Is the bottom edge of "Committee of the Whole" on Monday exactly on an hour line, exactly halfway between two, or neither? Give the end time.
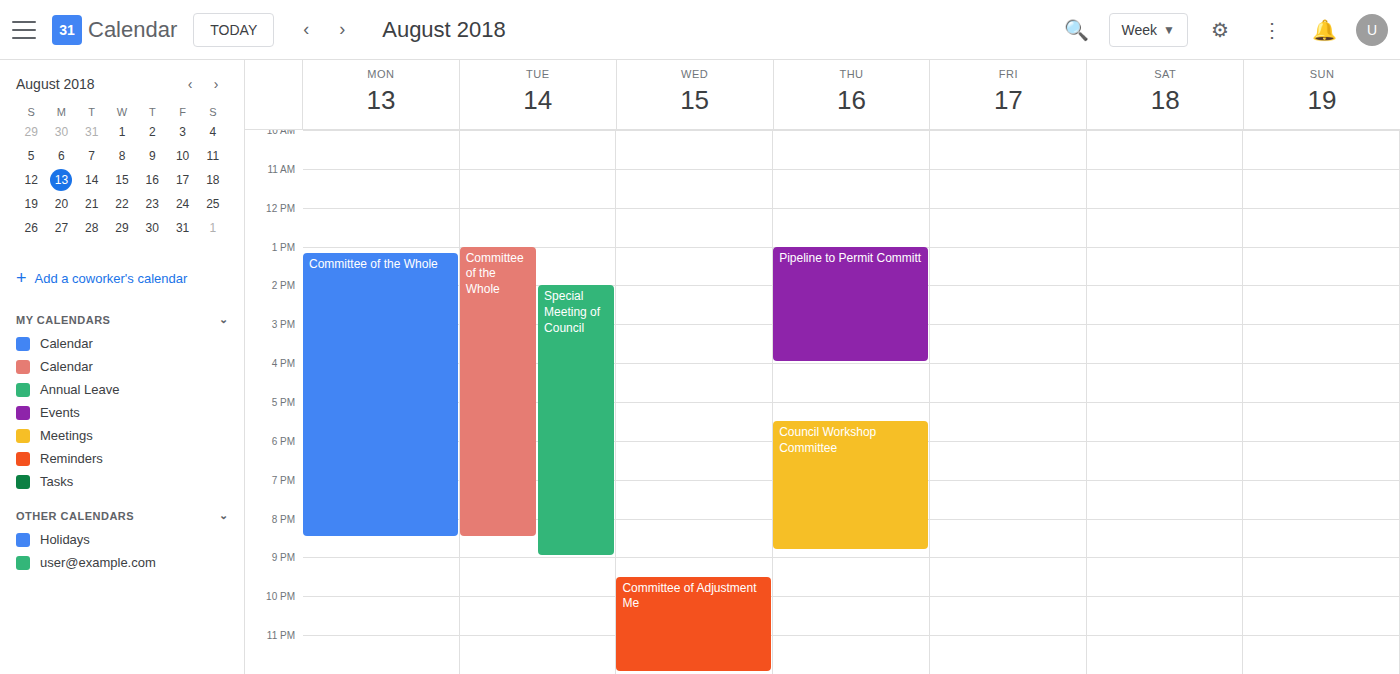
20:30 -- halfway between the 20:00 and 21:00 lines.